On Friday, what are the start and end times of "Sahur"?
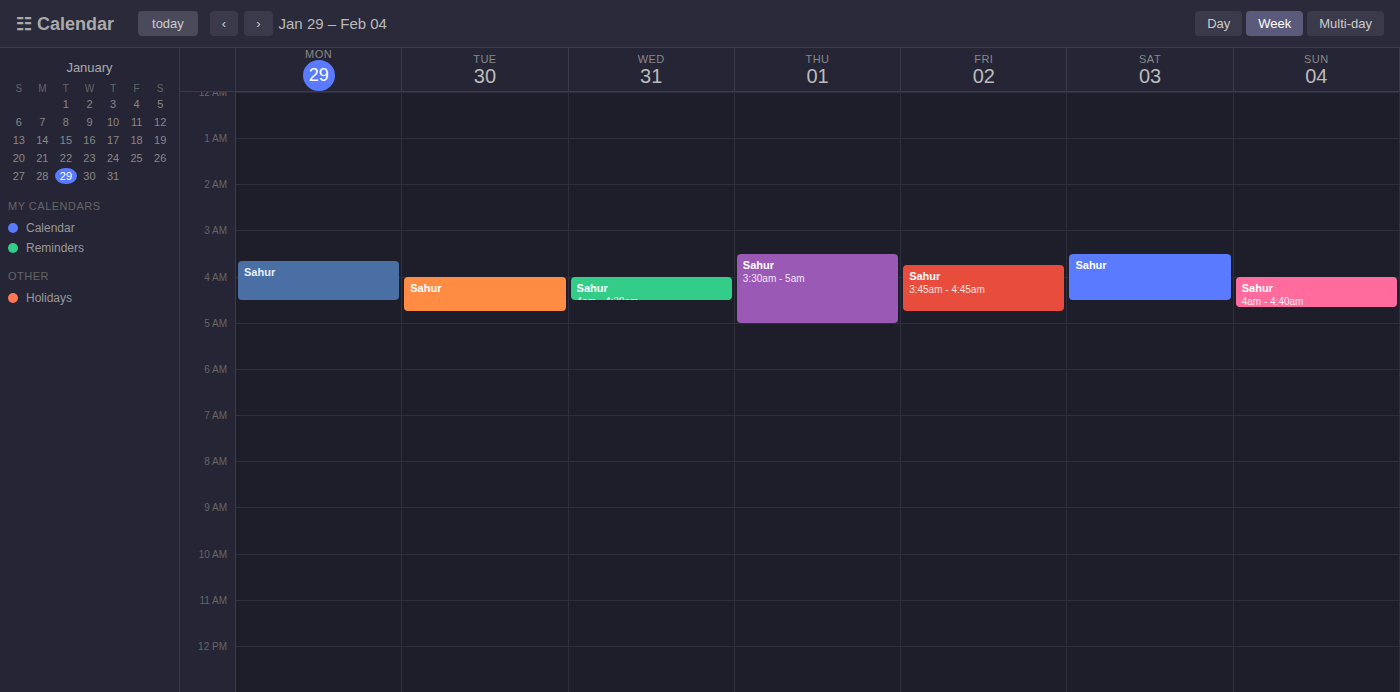
3:45 AM to 4:45 AM